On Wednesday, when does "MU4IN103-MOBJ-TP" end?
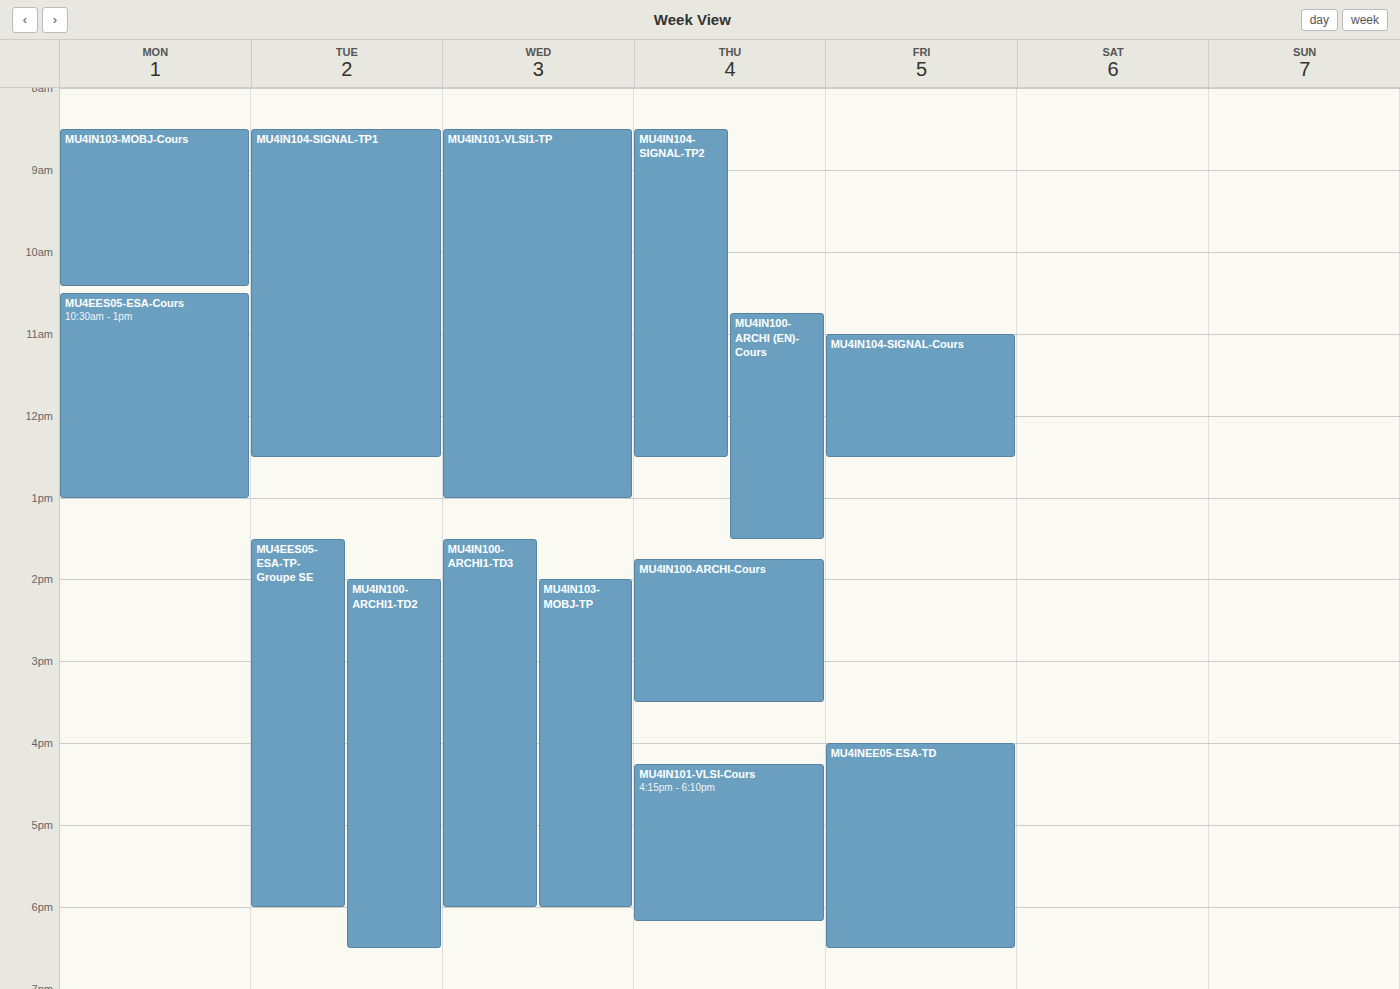
6:00 PM